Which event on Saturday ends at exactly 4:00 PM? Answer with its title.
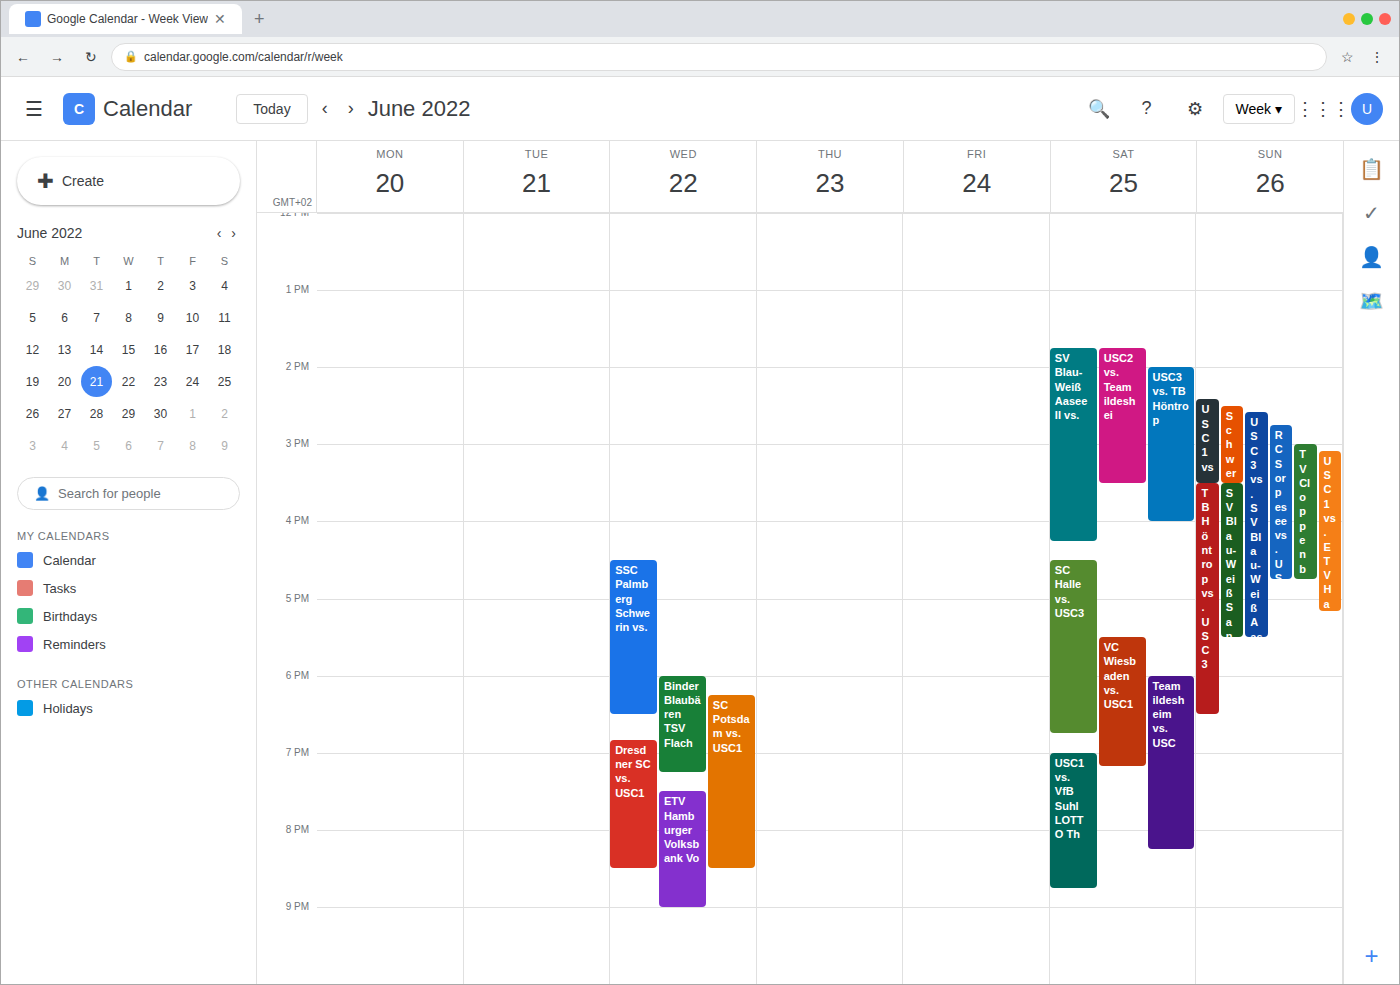
"USC3 vs. TB Höntrop"